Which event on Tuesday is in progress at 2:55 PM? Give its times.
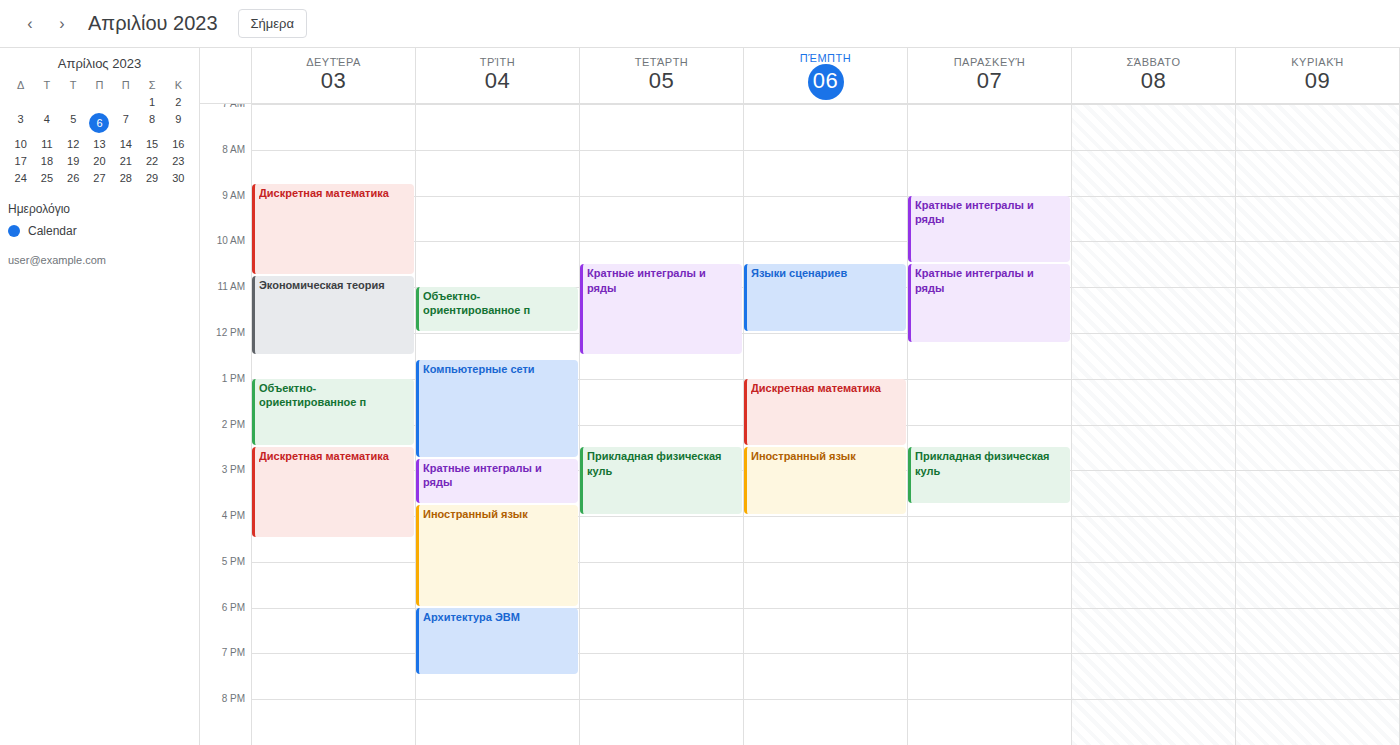
"Кратные интегралы и ряды", 2:45 PM to 3:45 PM